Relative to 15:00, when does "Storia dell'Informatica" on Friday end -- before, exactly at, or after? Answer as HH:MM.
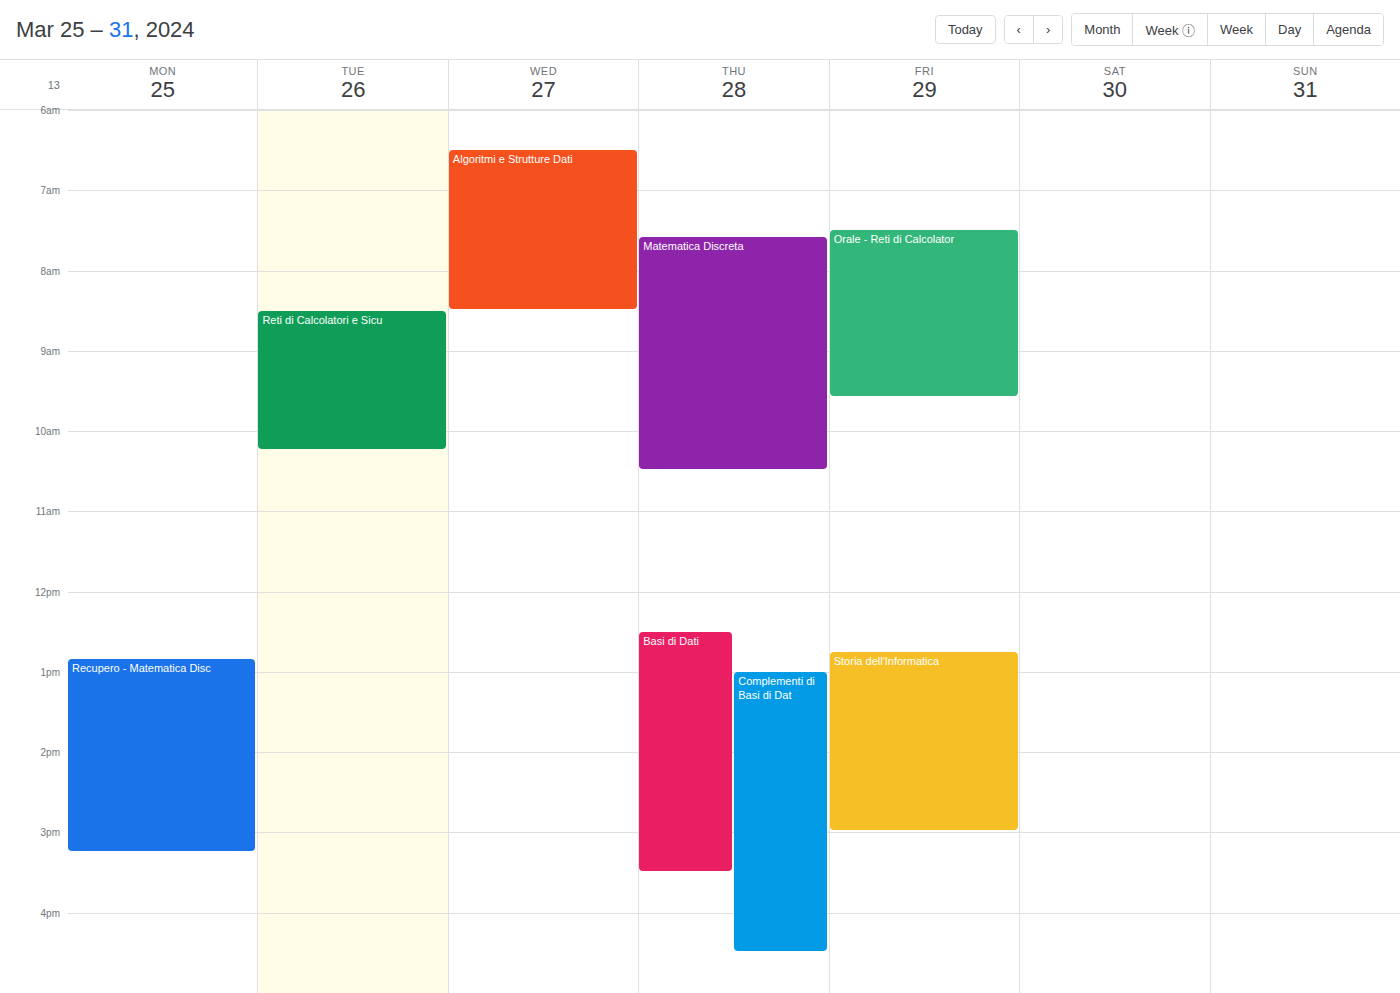
15:00 -- exactly at 15:00, on the 15:00 line.